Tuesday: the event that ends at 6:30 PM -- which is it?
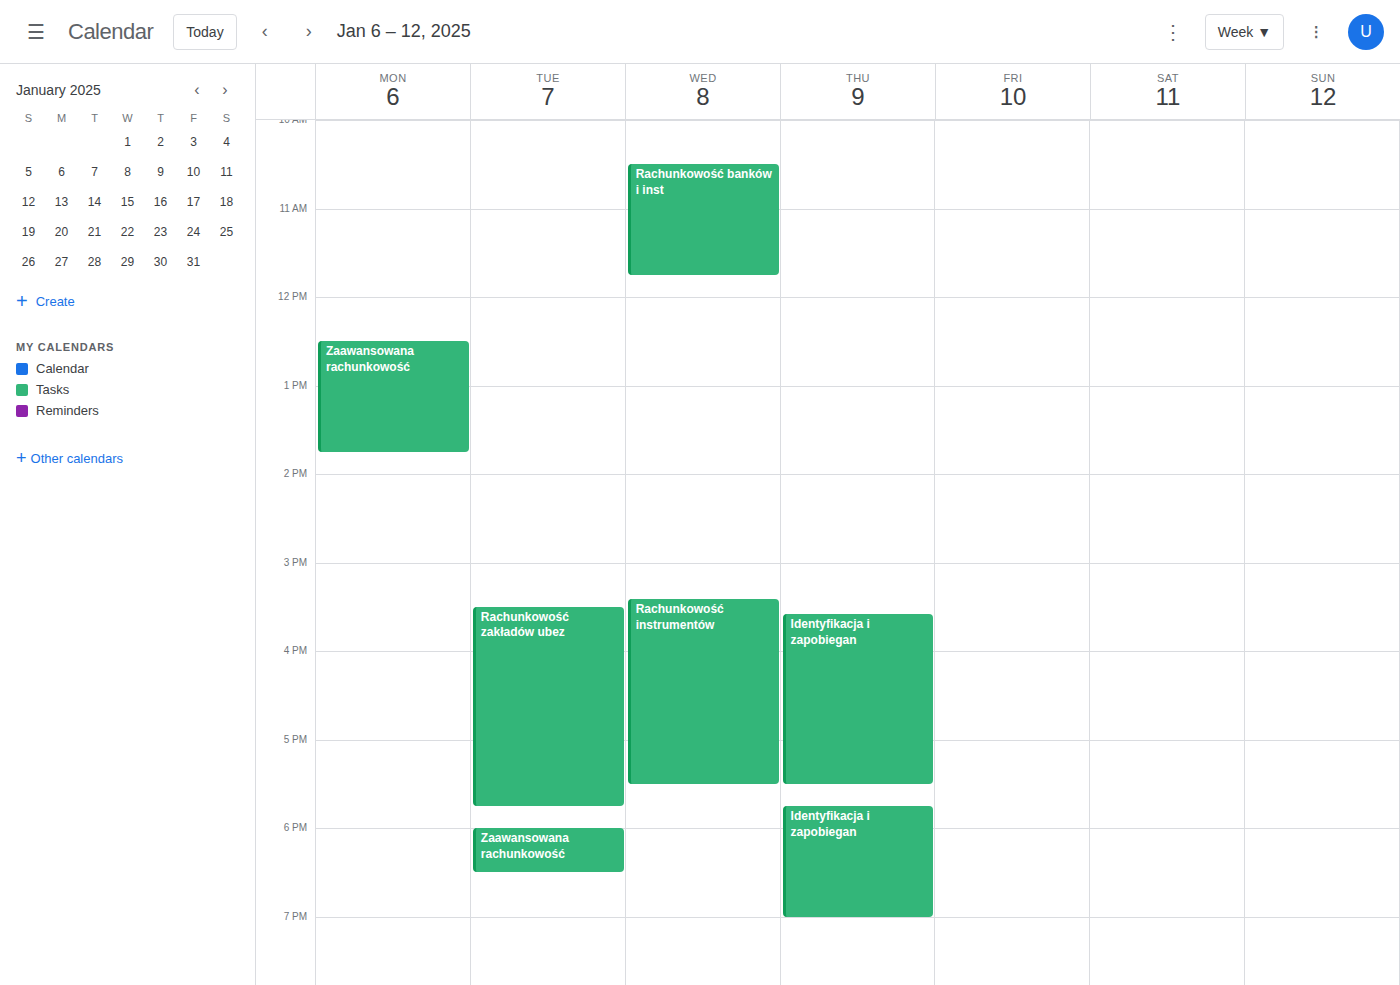
"Zaawansowana rachunkowość"